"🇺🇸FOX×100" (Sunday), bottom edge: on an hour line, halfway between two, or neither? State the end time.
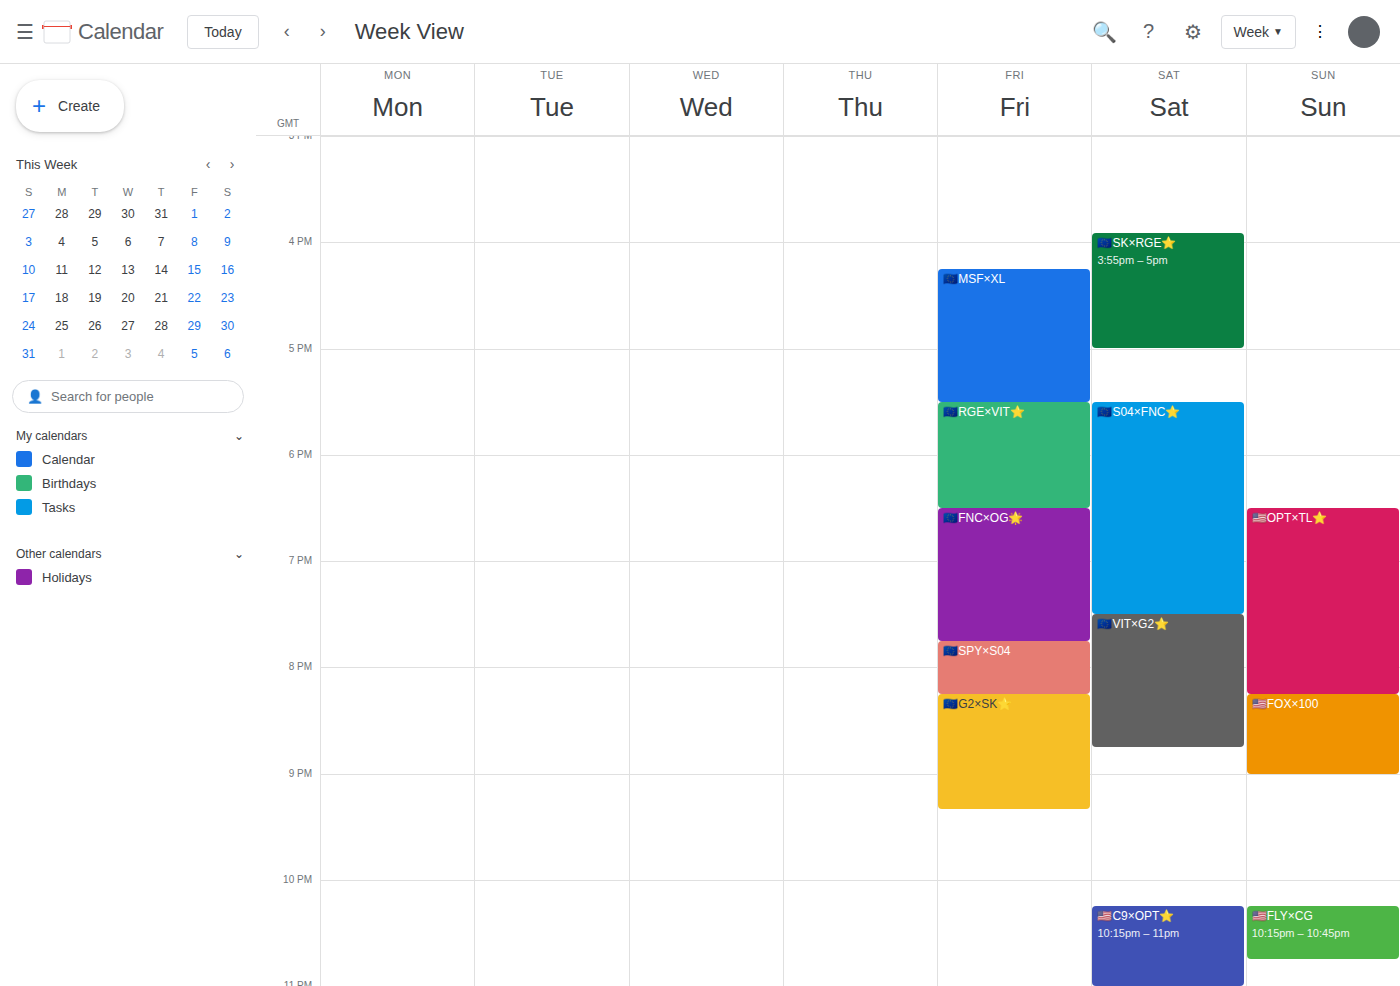
9:00 PM -- exactly on the 9 PM line.